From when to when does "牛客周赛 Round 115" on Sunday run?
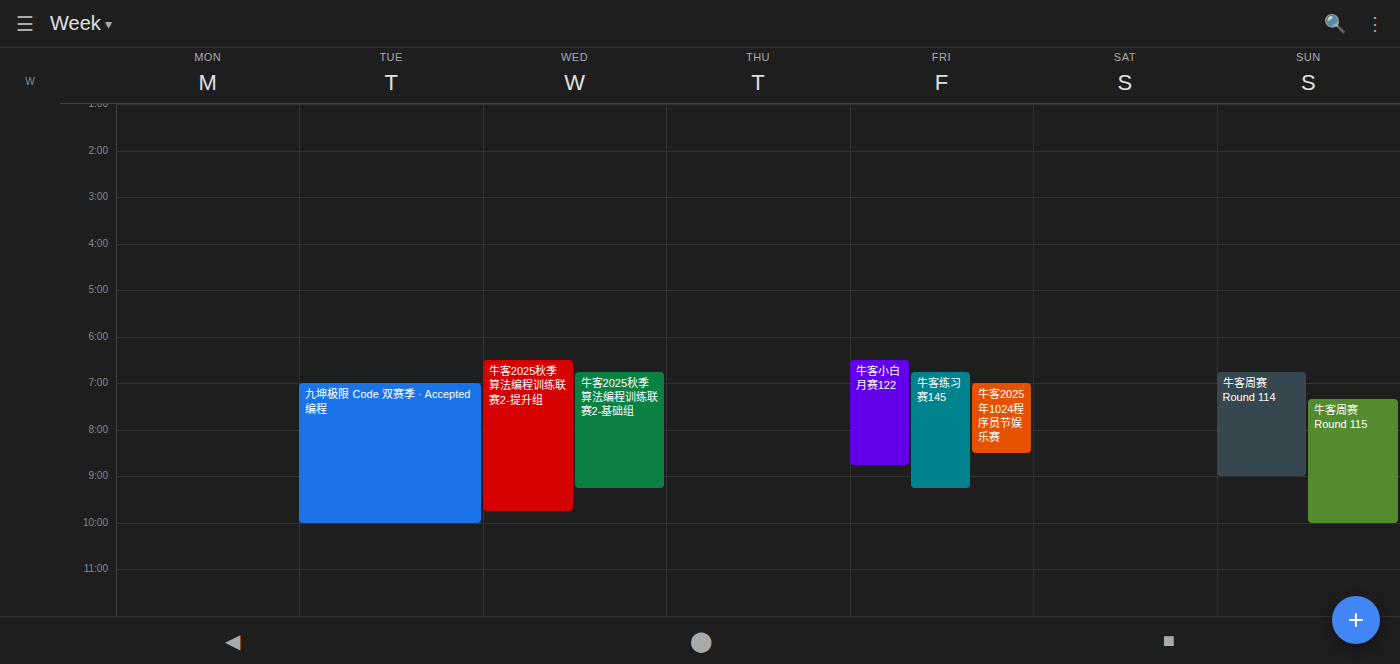
7:20 PM to 10:00 PM